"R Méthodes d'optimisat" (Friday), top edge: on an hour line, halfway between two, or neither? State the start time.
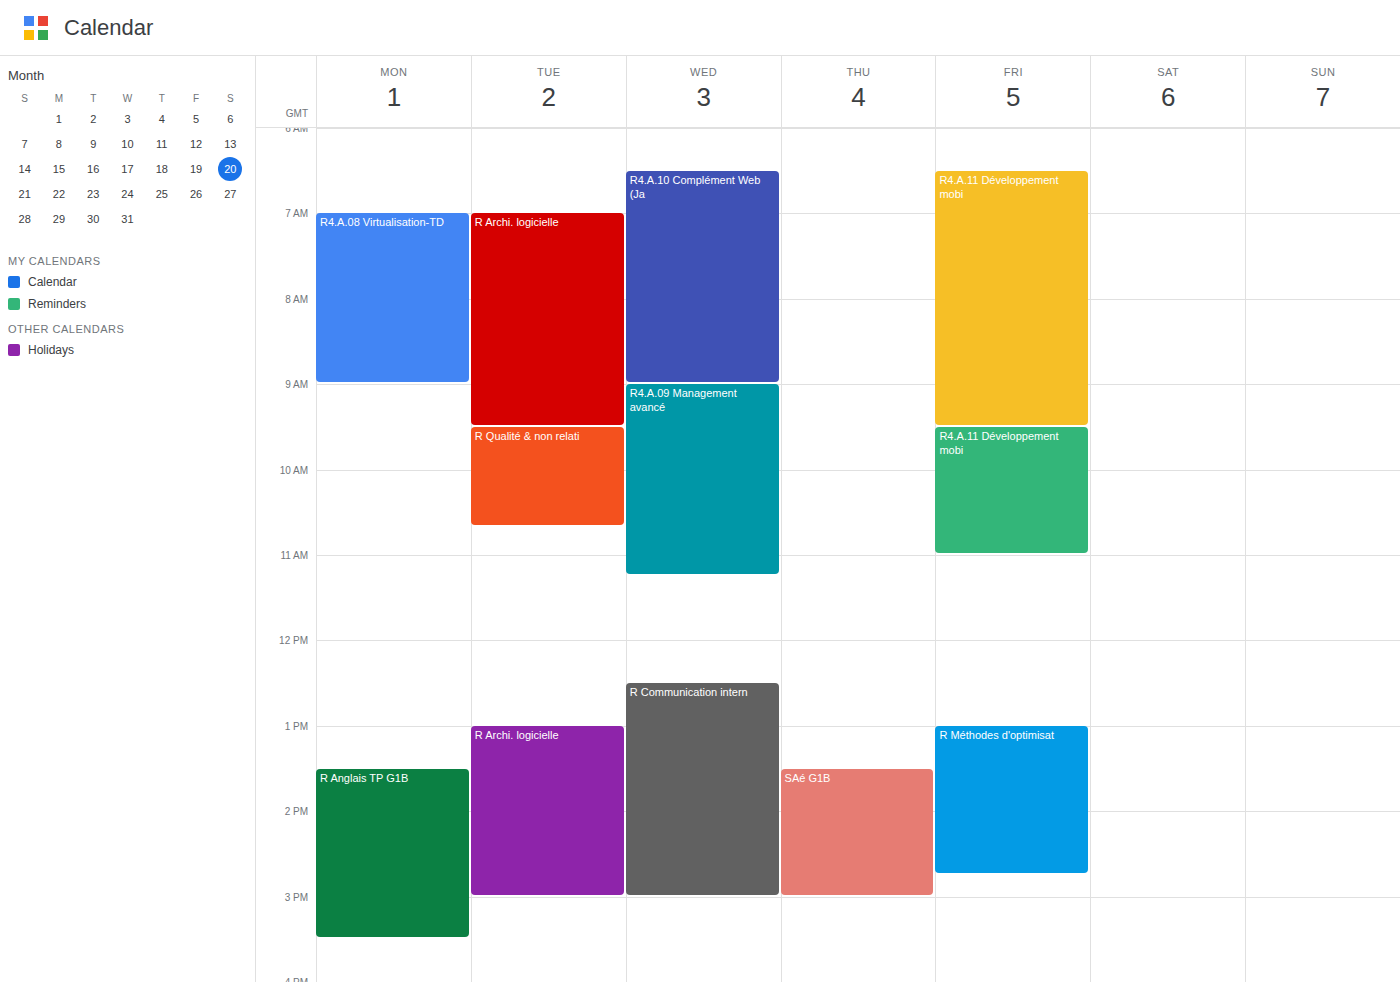
13:00 -- exactly on the 13:00 line.